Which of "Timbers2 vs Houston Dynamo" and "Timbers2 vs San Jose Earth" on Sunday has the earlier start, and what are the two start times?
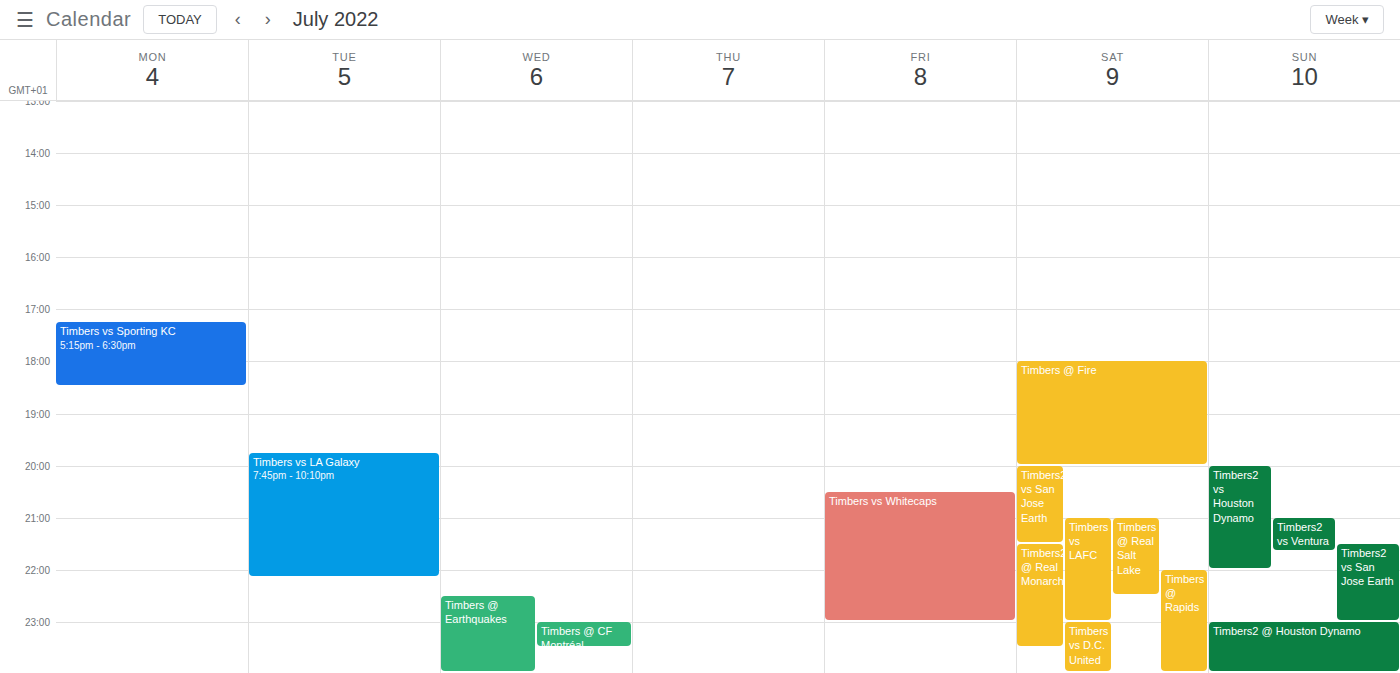
"Timbers2 vs Houston Dynamo" 8:00 PM; "Timbers2 vs San Jose Earth" 9:30 PM.